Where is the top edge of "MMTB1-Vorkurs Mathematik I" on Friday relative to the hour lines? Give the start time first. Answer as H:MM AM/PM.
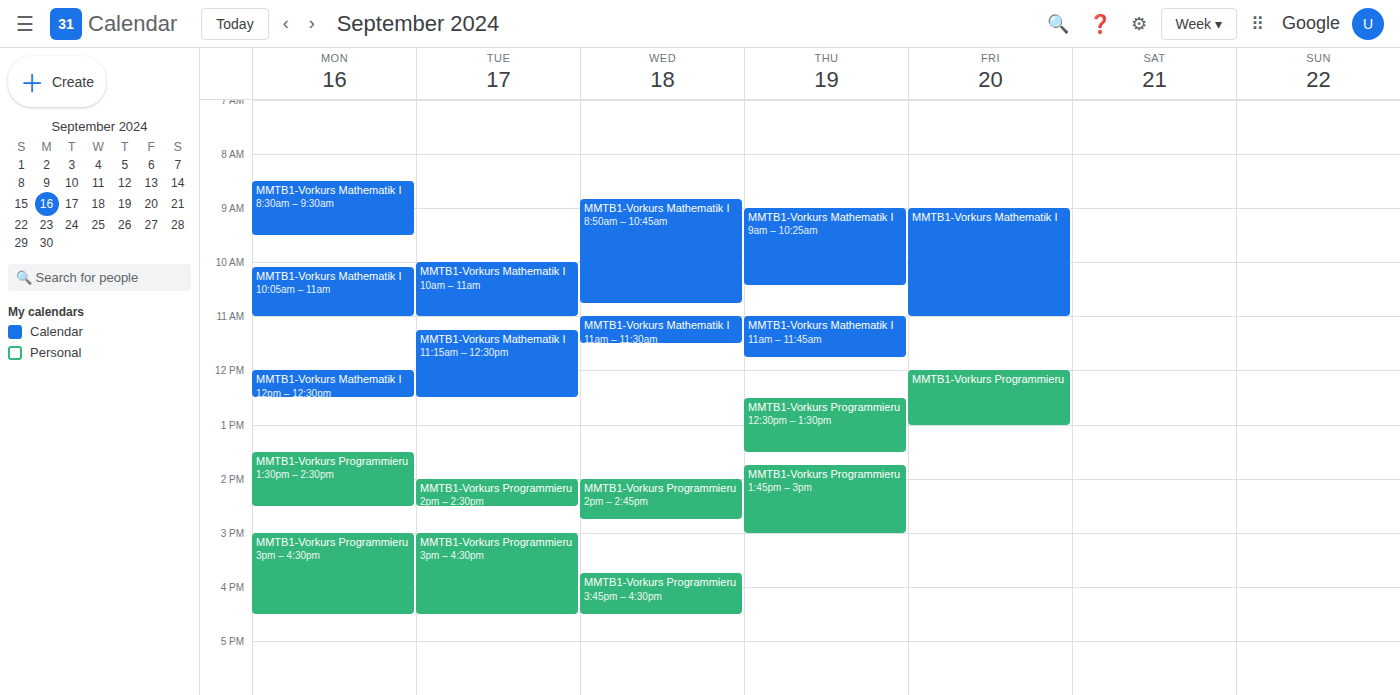
9:00 AM -- exactly on the 9 AM line.